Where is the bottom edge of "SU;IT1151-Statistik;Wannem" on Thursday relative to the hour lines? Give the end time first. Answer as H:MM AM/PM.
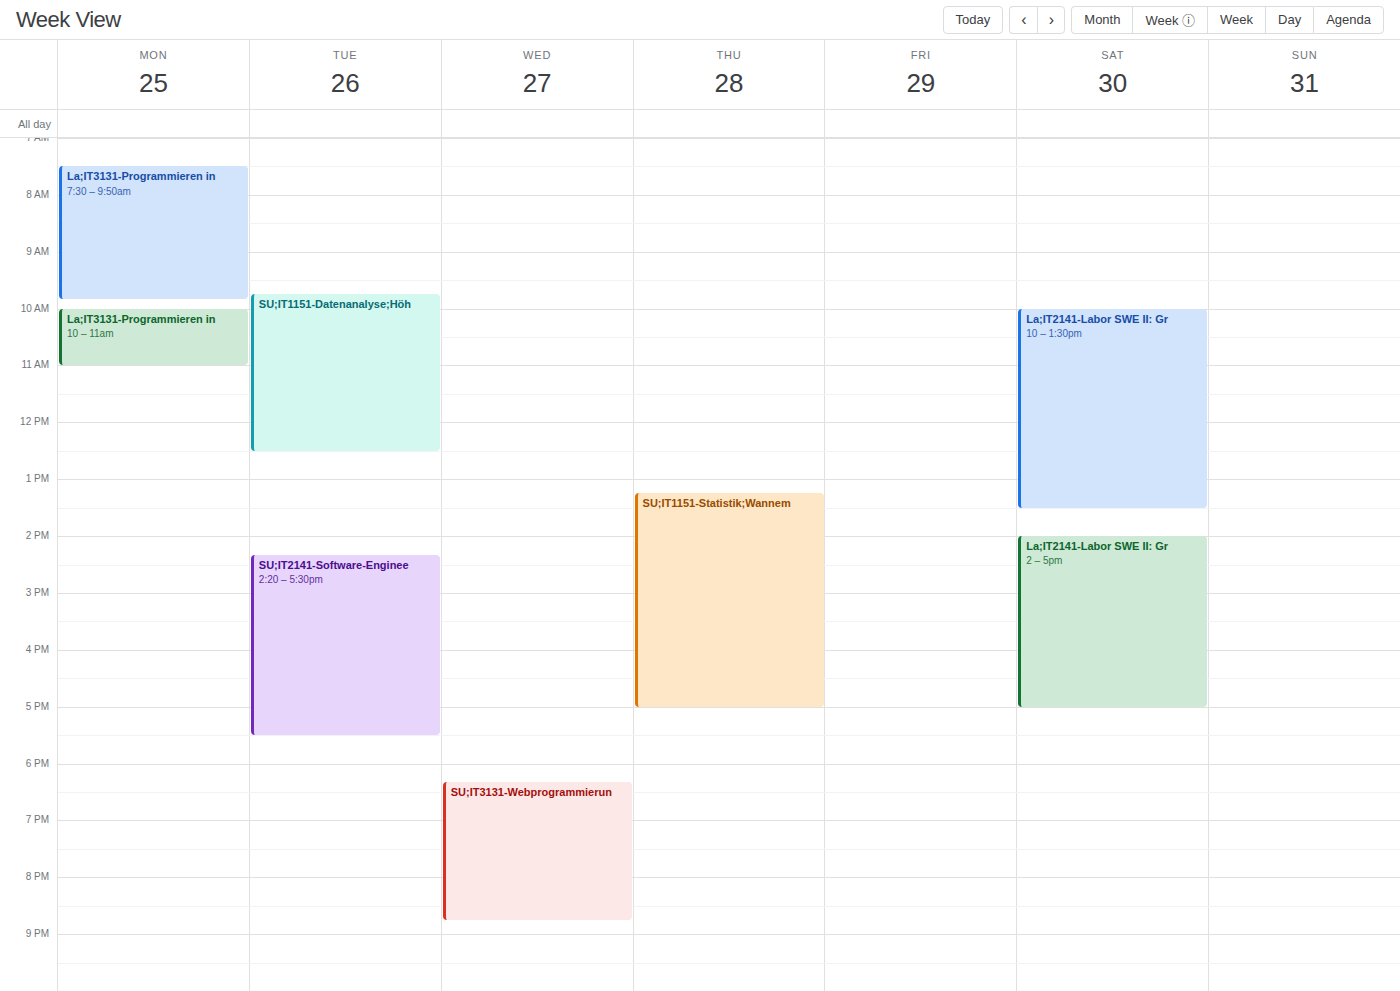
5:00 PM -- exactly on the 5 PM line.